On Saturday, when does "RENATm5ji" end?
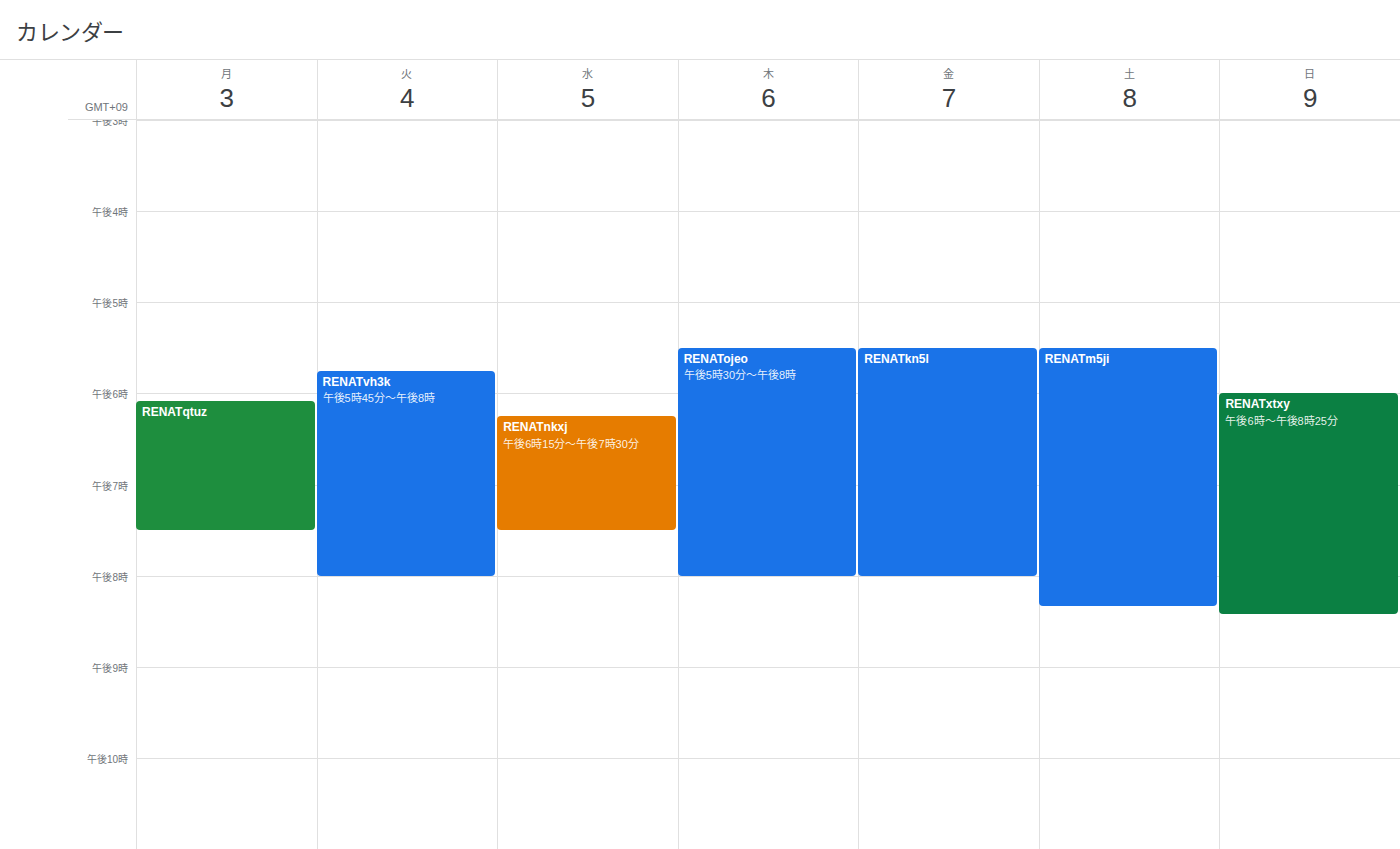
8:20 PM